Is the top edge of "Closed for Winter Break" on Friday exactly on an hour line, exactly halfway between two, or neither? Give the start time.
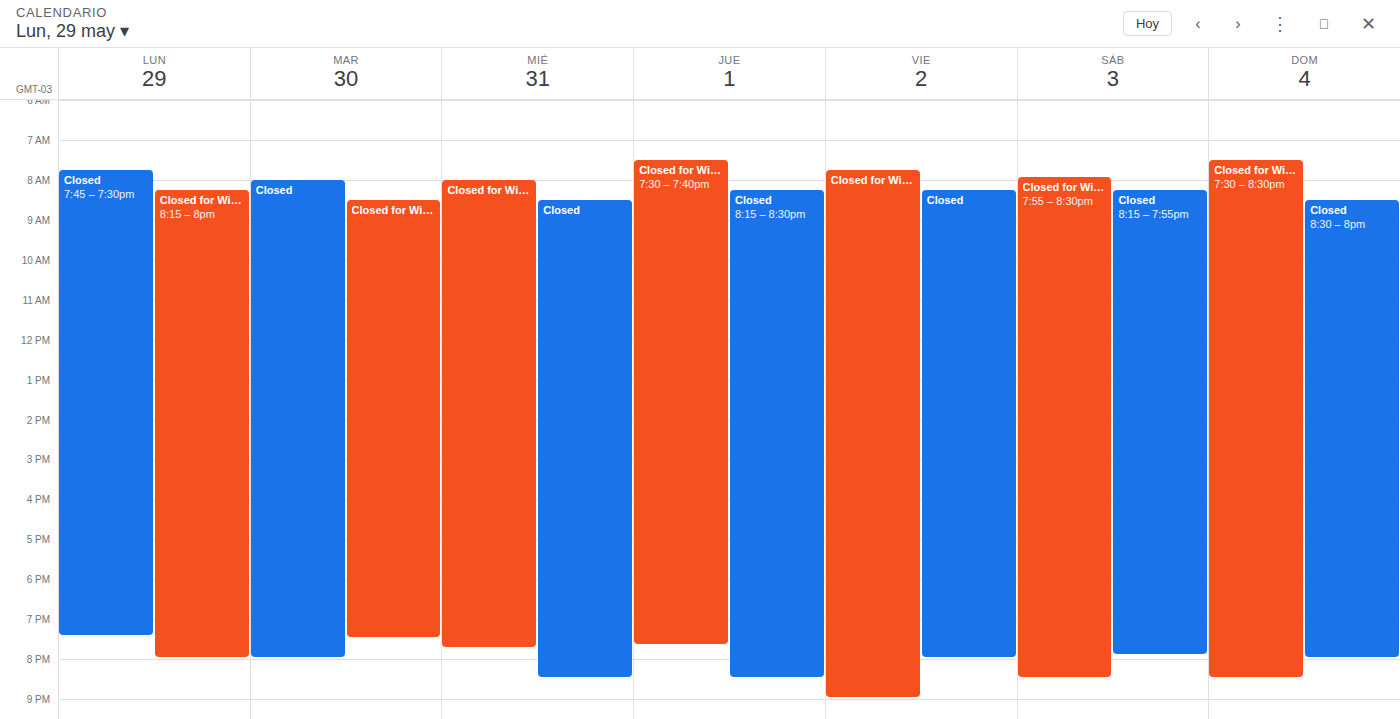
7:45 AM -- neither: three quarters of the way from the 7 AM line to the 8 AM line.